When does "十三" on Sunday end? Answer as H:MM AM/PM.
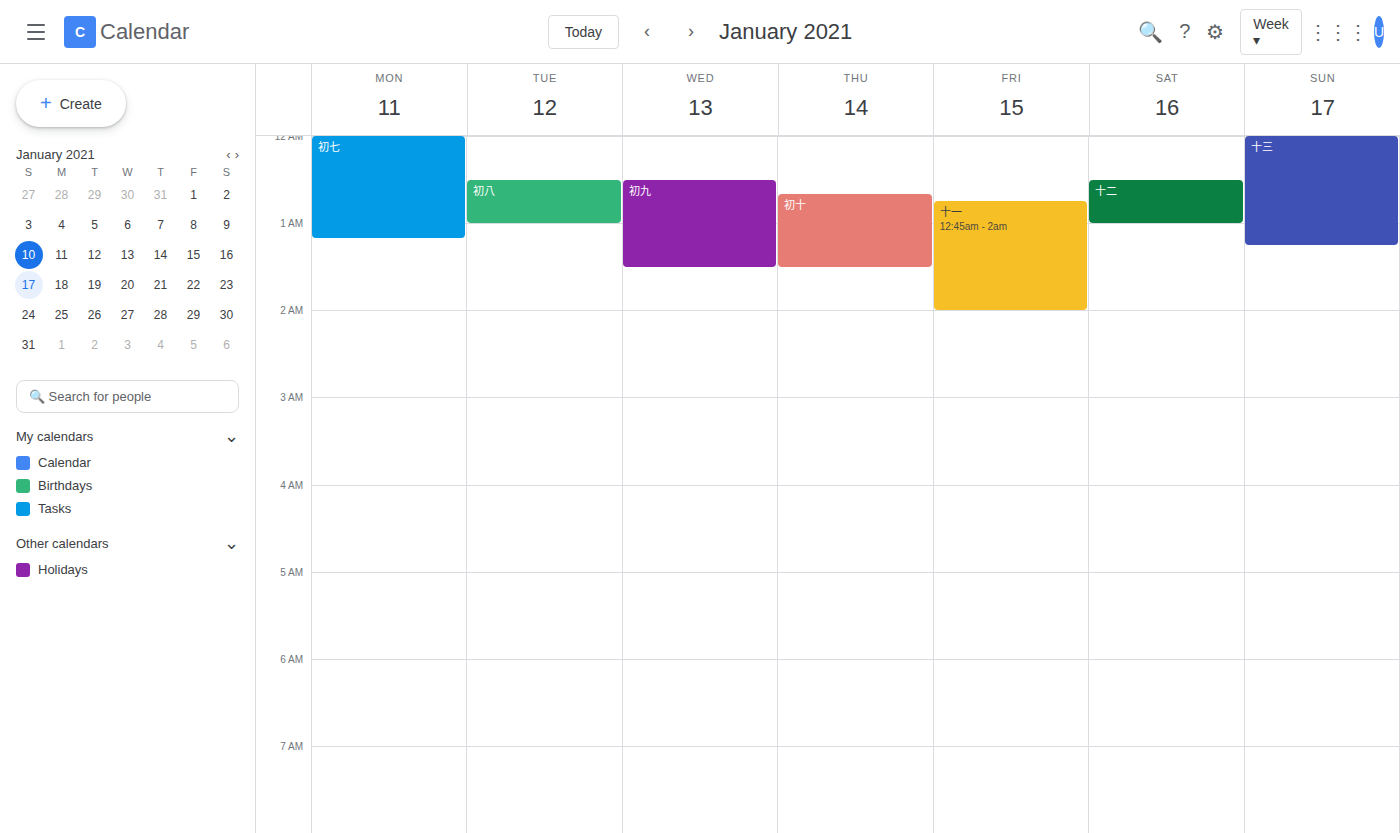
1:15 AM